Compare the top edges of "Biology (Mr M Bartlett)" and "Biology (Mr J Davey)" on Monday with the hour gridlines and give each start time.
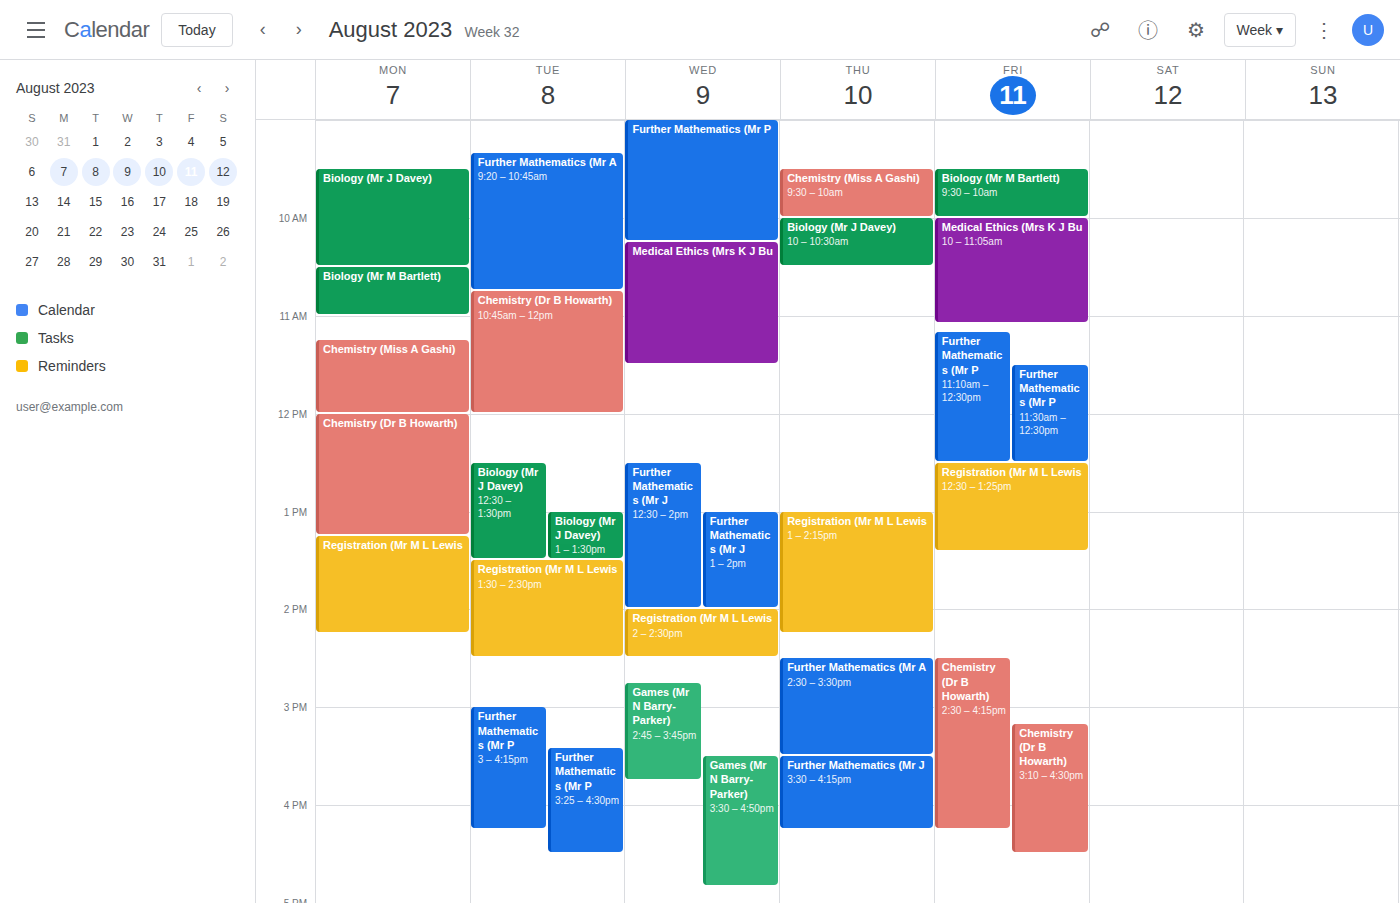
"Biology (Mr M Bartlett)": 10:30 AM, halfway between the 10 AM and 11 AM lines. "Biology (Mr J Davey)": 9:30 AM, halfway between the 9 AM and 10 AM lines.